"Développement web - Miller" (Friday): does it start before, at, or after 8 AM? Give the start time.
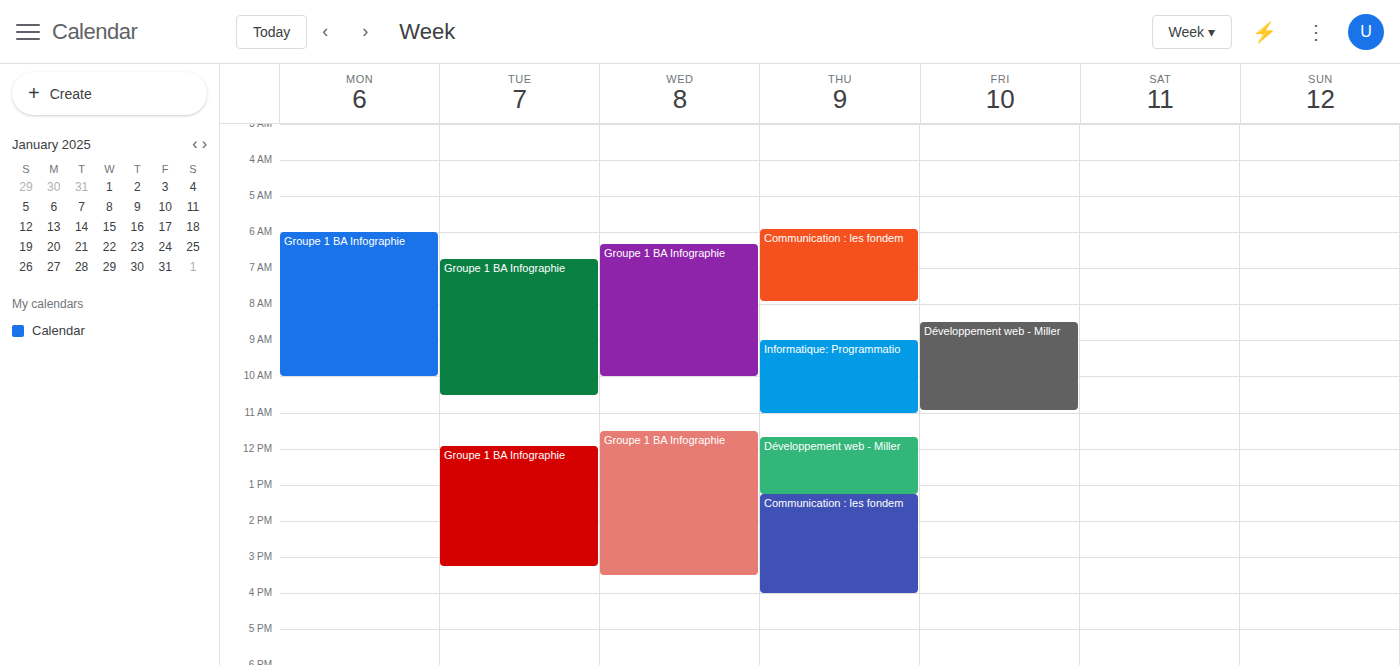
8:30 AM -- after 8 AM, 30 minutes below the 8 AM line.